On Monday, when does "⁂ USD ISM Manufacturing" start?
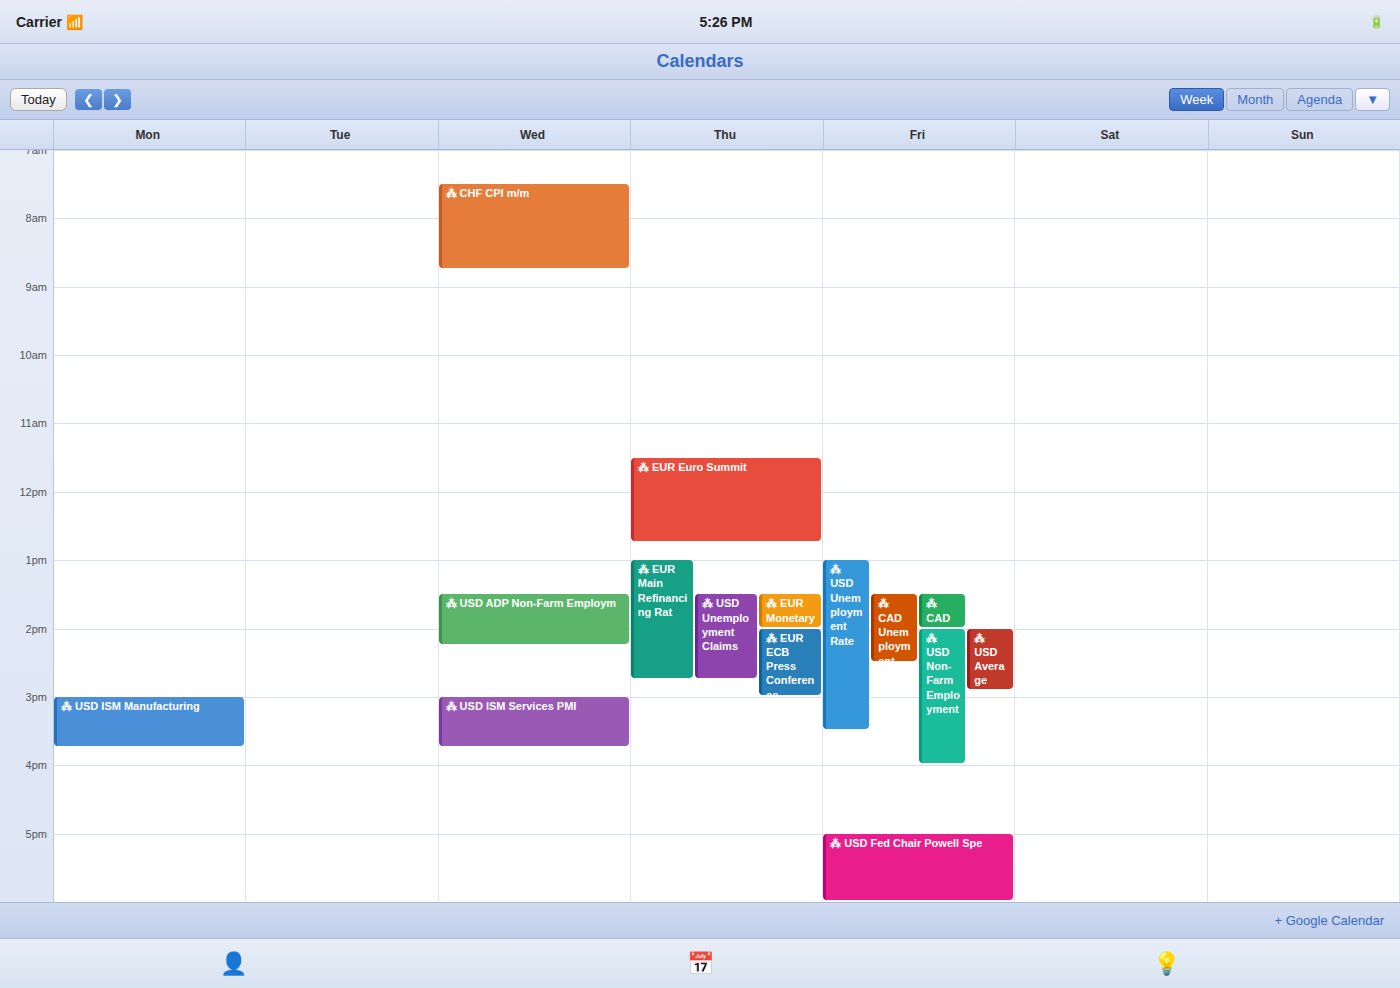
15:00